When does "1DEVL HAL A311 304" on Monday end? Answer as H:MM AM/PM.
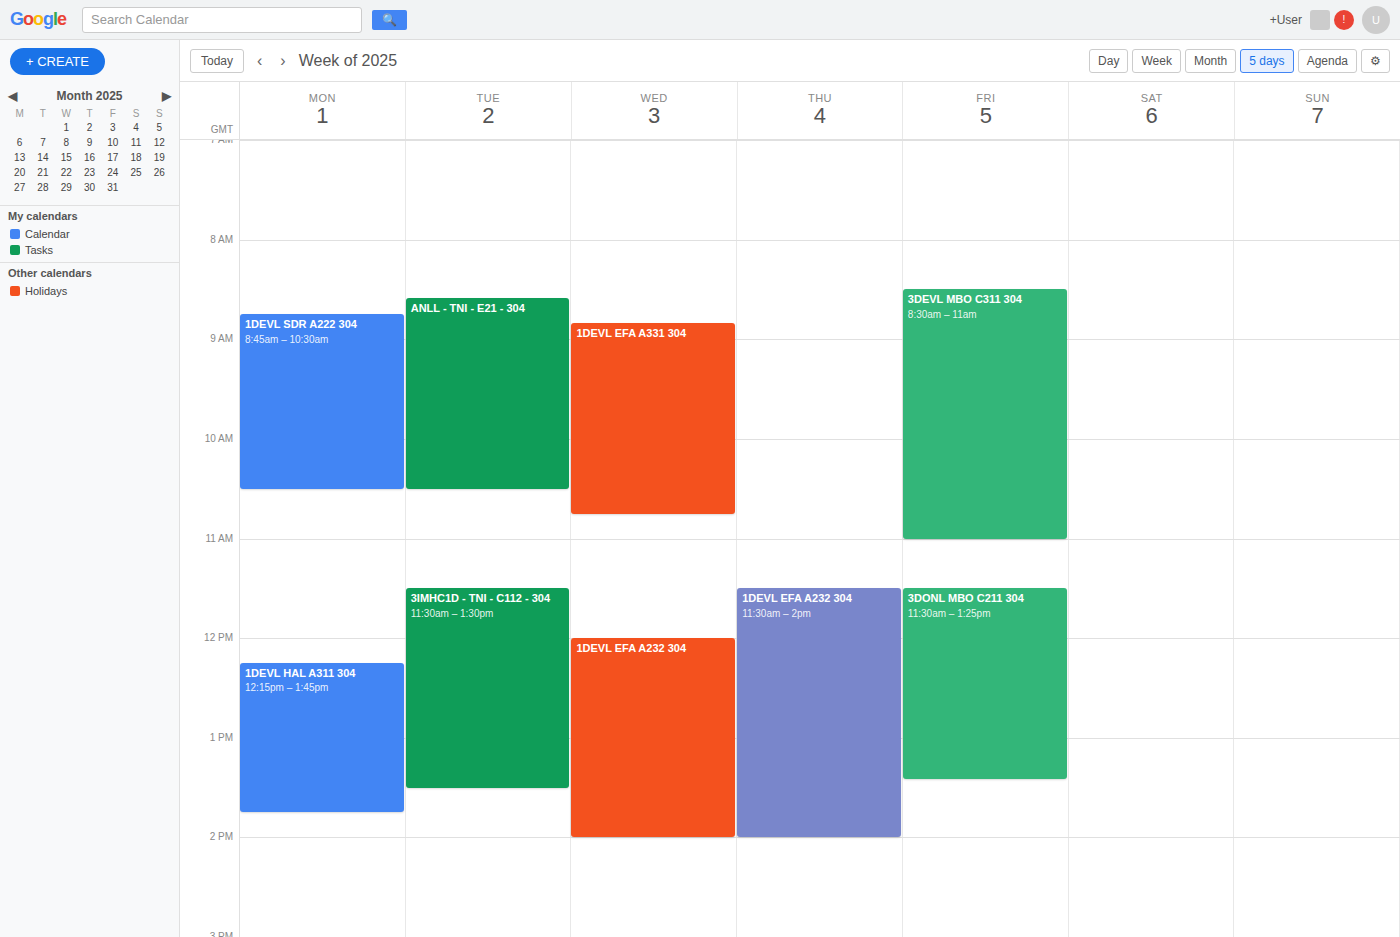
1:45 PM